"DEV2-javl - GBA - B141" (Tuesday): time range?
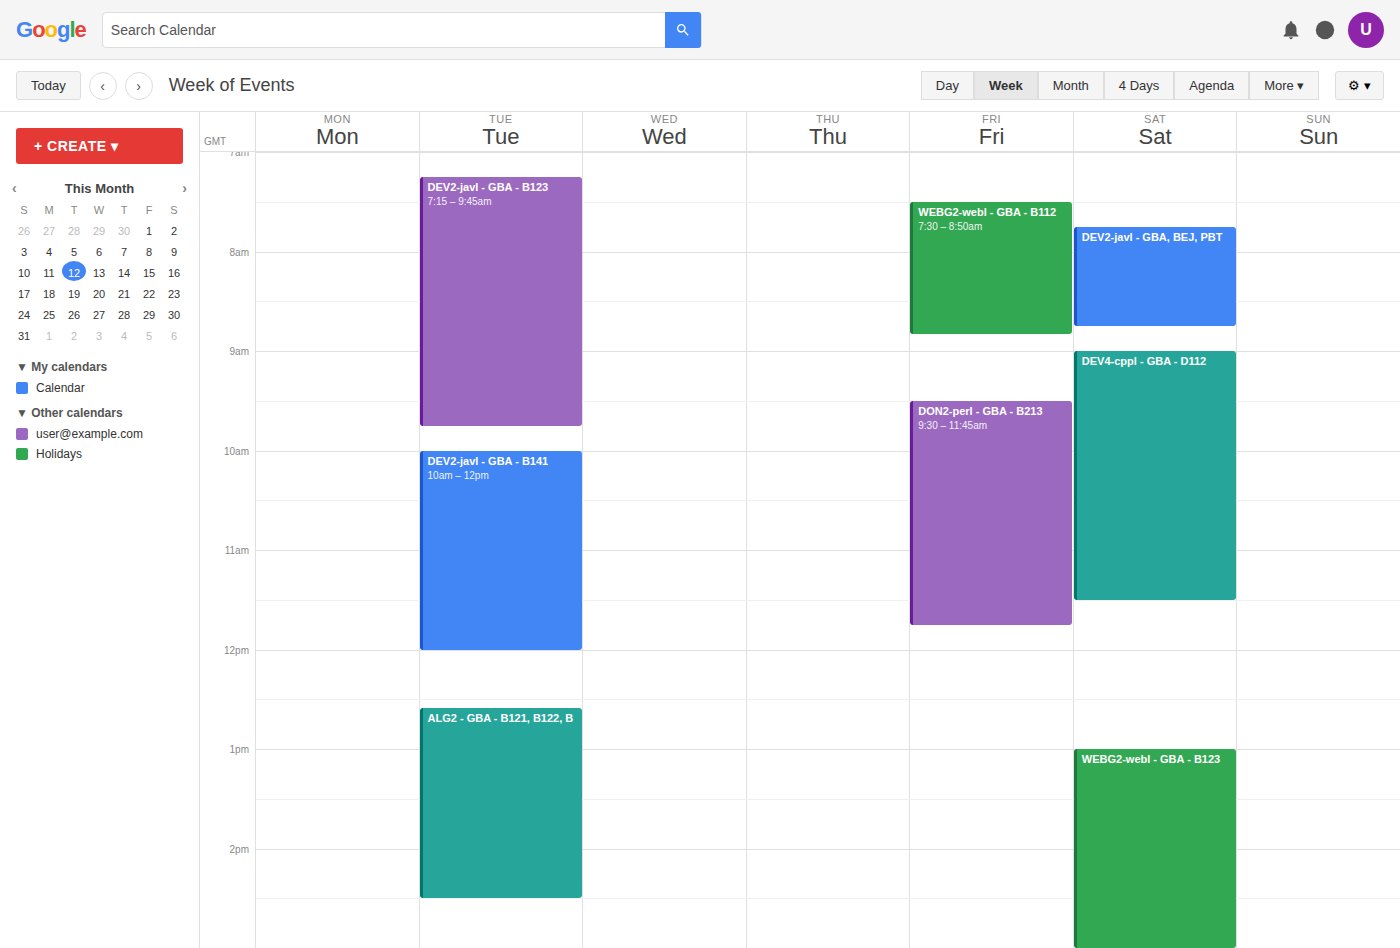
10:00 AM to 12:00 PM